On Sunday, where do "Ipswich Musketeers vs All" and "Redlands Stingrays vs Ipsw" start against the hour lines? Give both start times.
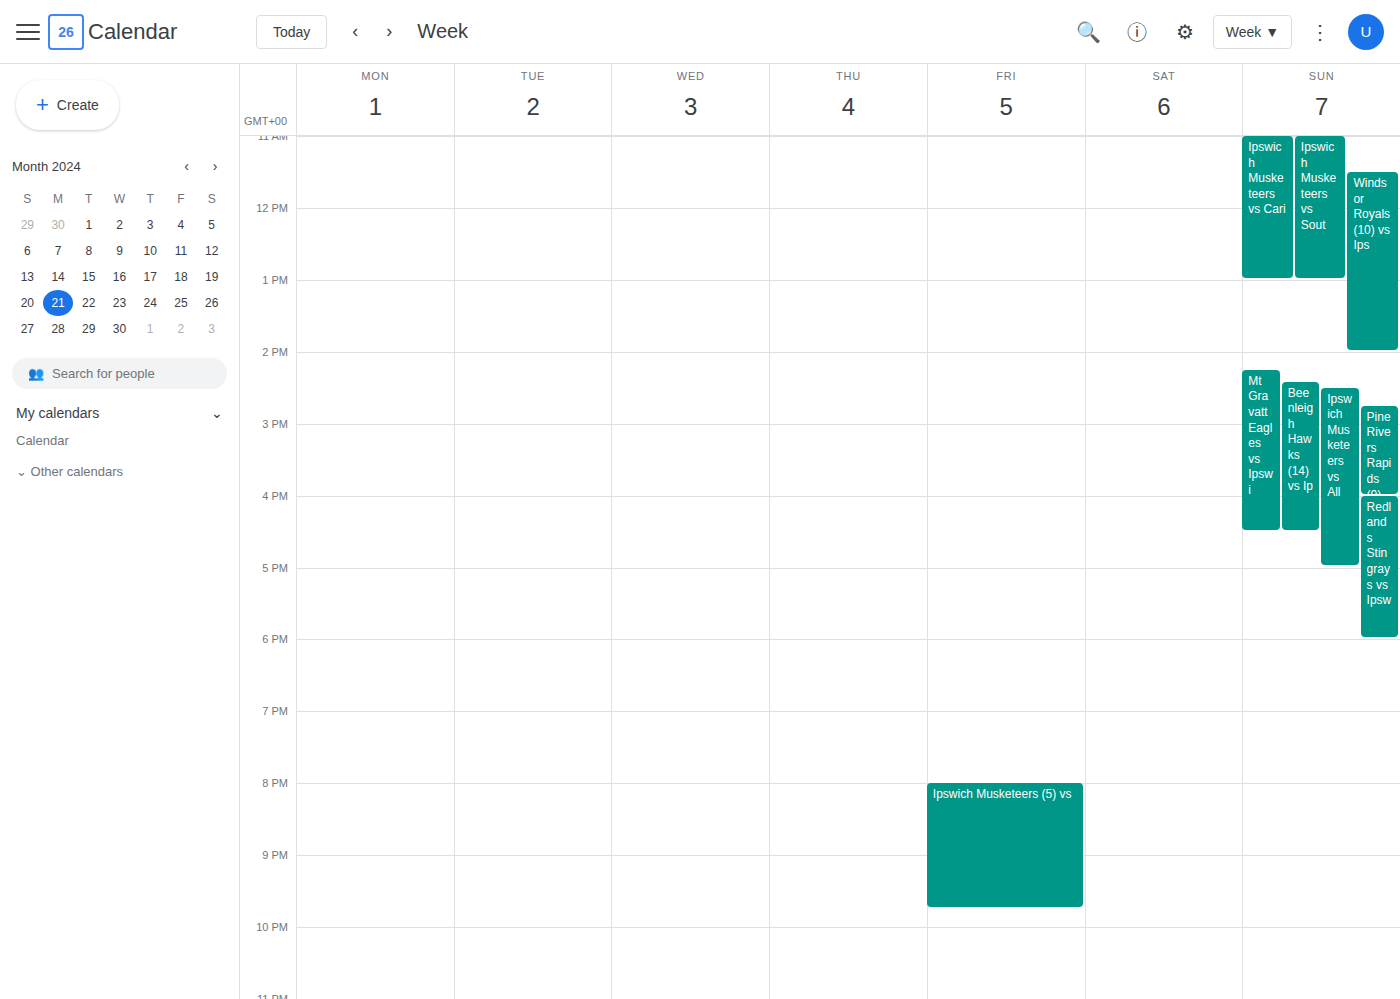
"Ipswich Musketeers vs All": 2:30 PM, halfway between the 2 PM and 3 PM lines. "Redlands Stingrays vs Ipsw": 4:00 PM, exactly on the 4 PM line.